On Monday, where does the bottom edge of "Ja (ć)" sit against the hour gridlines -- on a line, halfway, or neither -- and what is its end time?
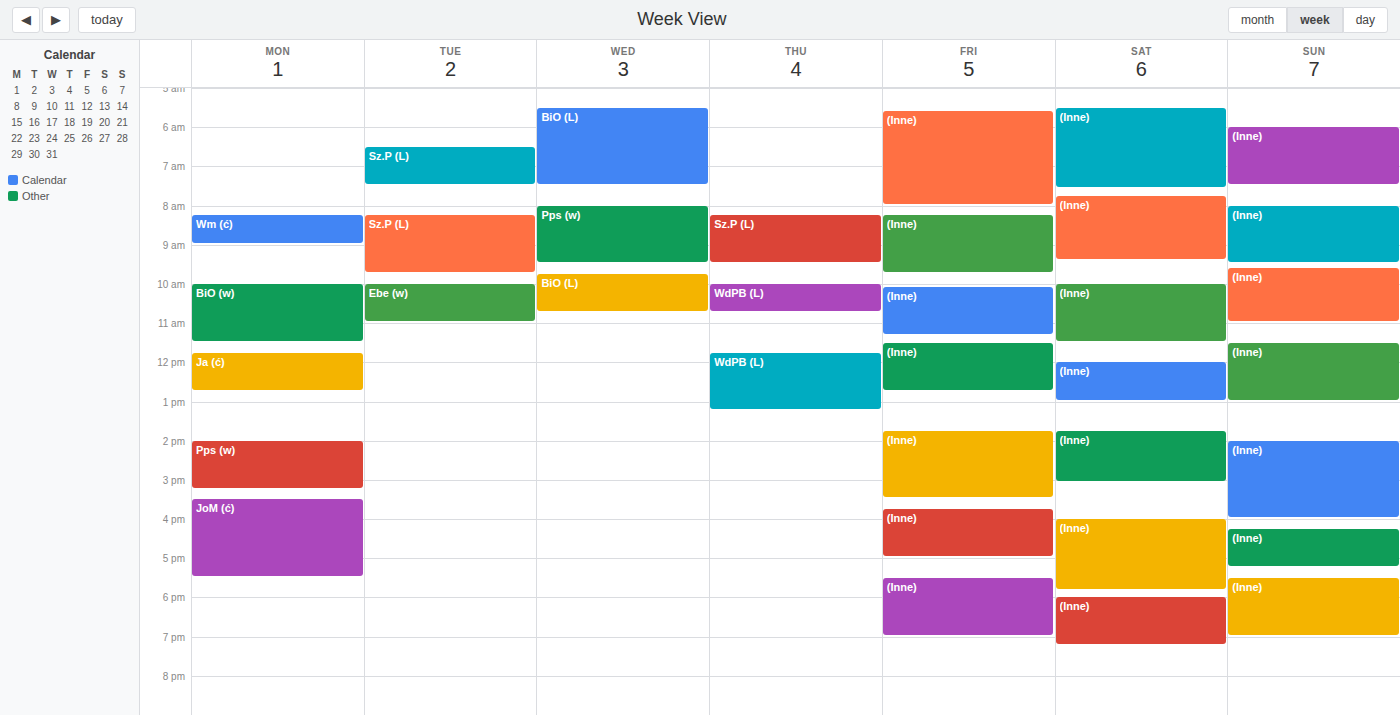
12:45 -- neither: three quarters of the way from the 12:00 line to the 13:00 line.